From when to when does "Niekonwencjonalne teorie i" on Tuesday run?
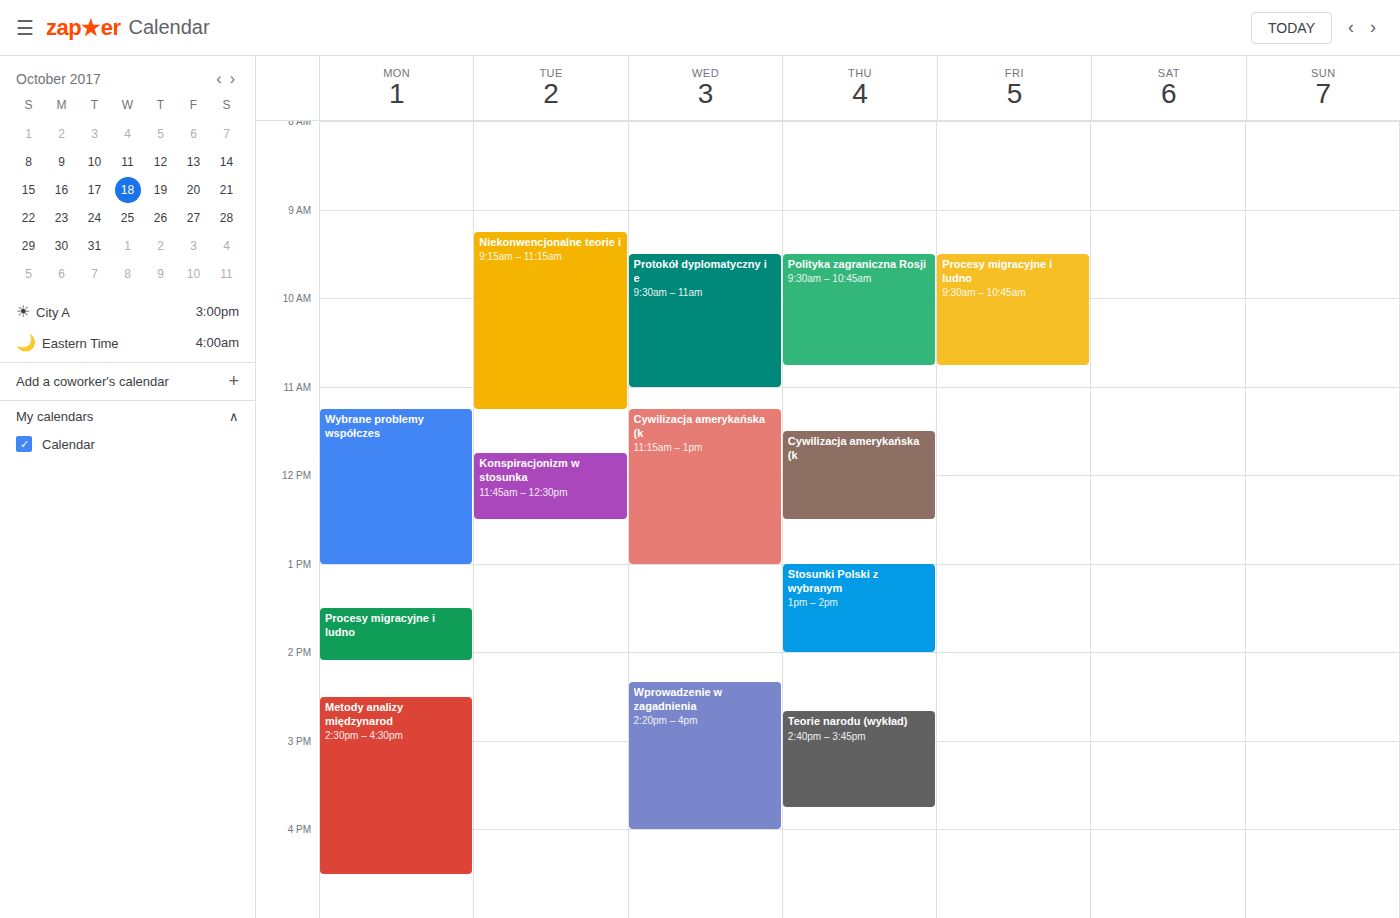
09:15 to 11:15